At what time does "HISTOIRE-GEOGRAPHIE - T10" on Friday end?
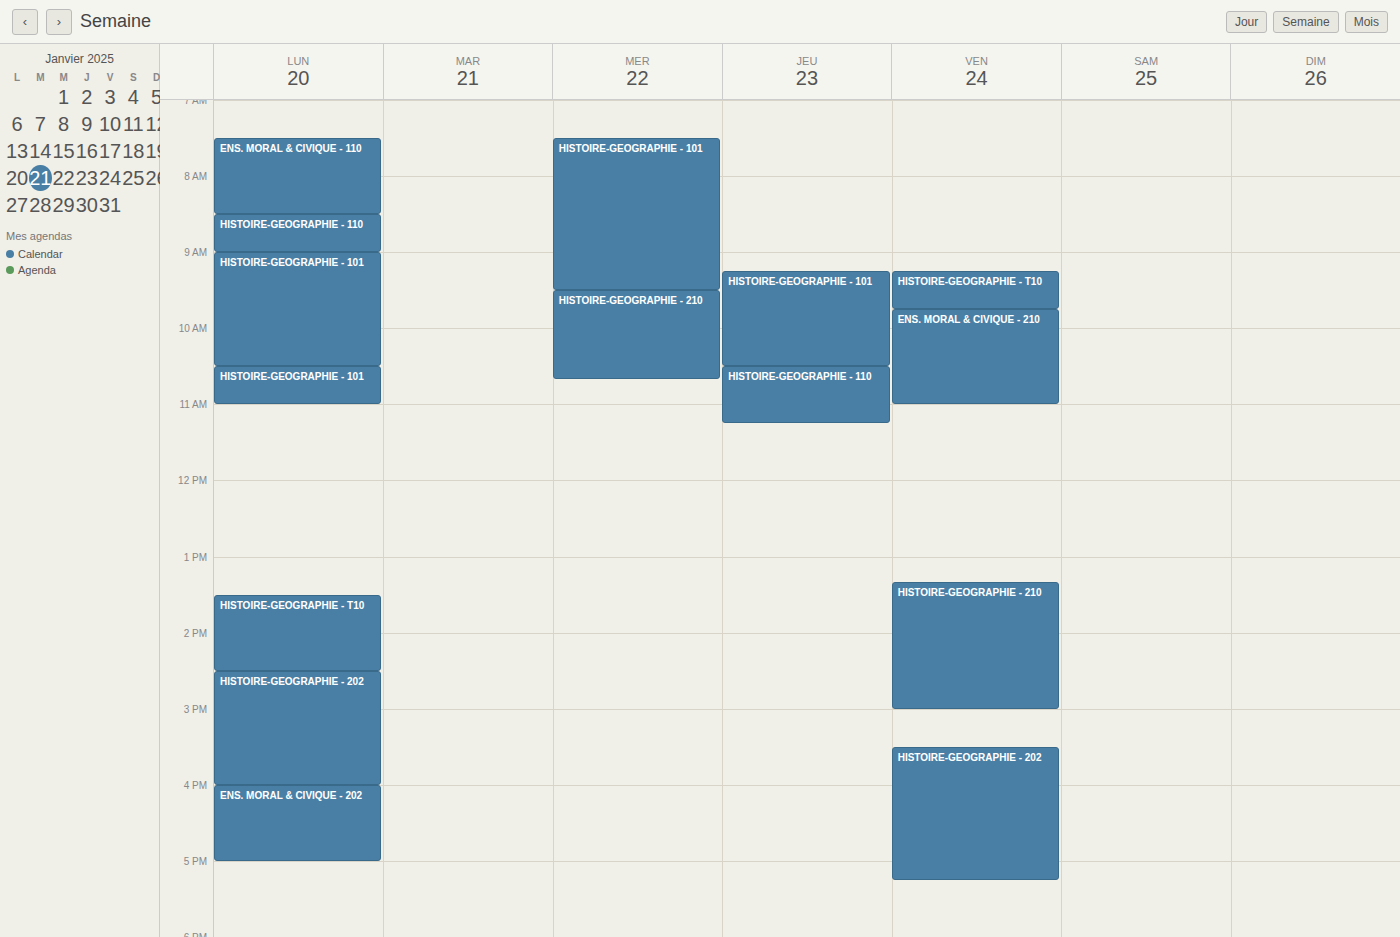
9:45 AM